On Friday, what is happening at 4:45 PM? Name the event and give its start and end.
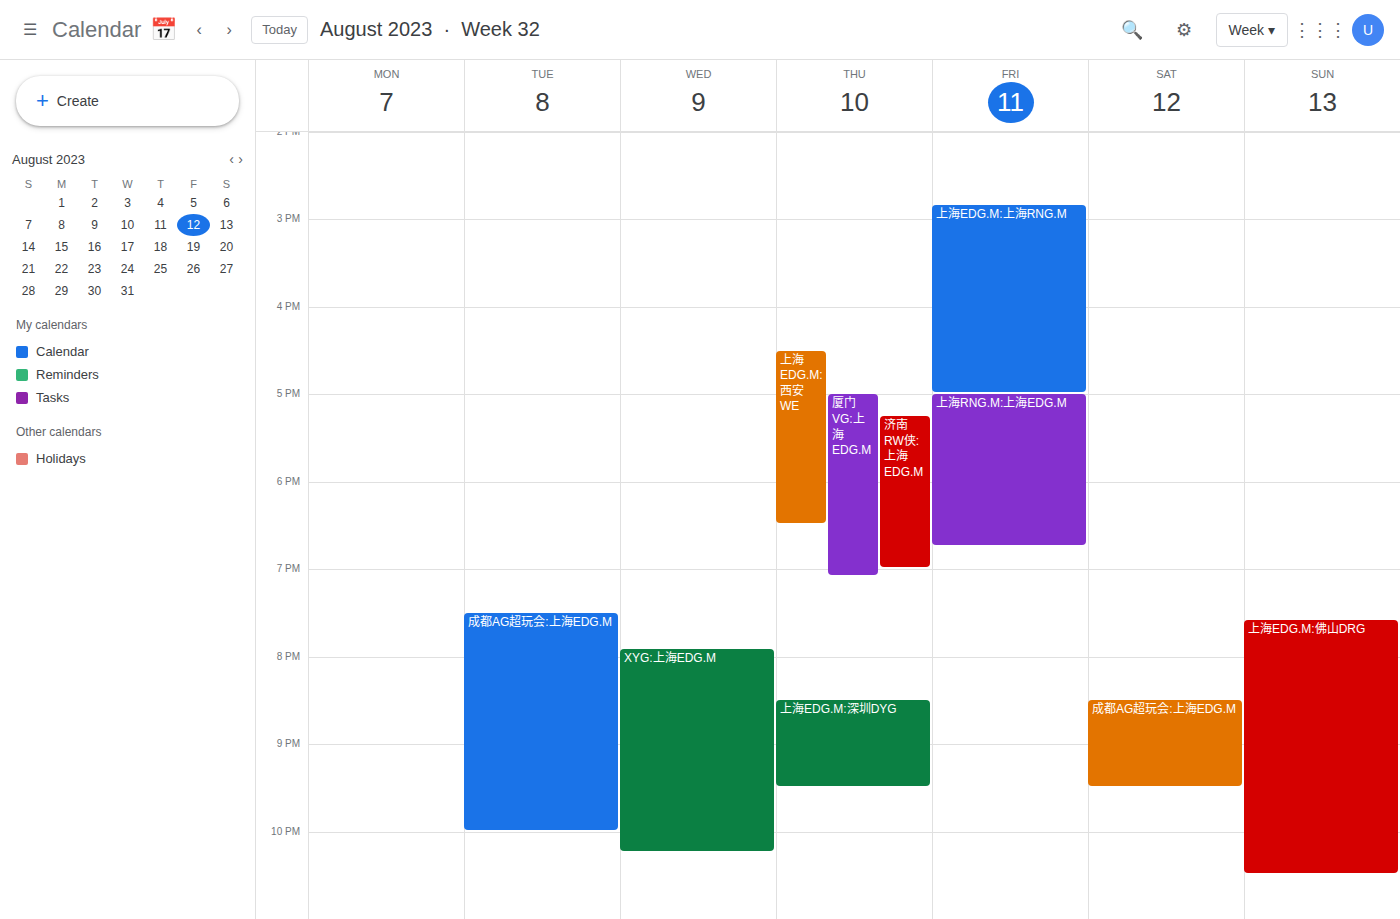
"上海EDG.M:上海RNG.M", 2:50 PM to 5:00 PM